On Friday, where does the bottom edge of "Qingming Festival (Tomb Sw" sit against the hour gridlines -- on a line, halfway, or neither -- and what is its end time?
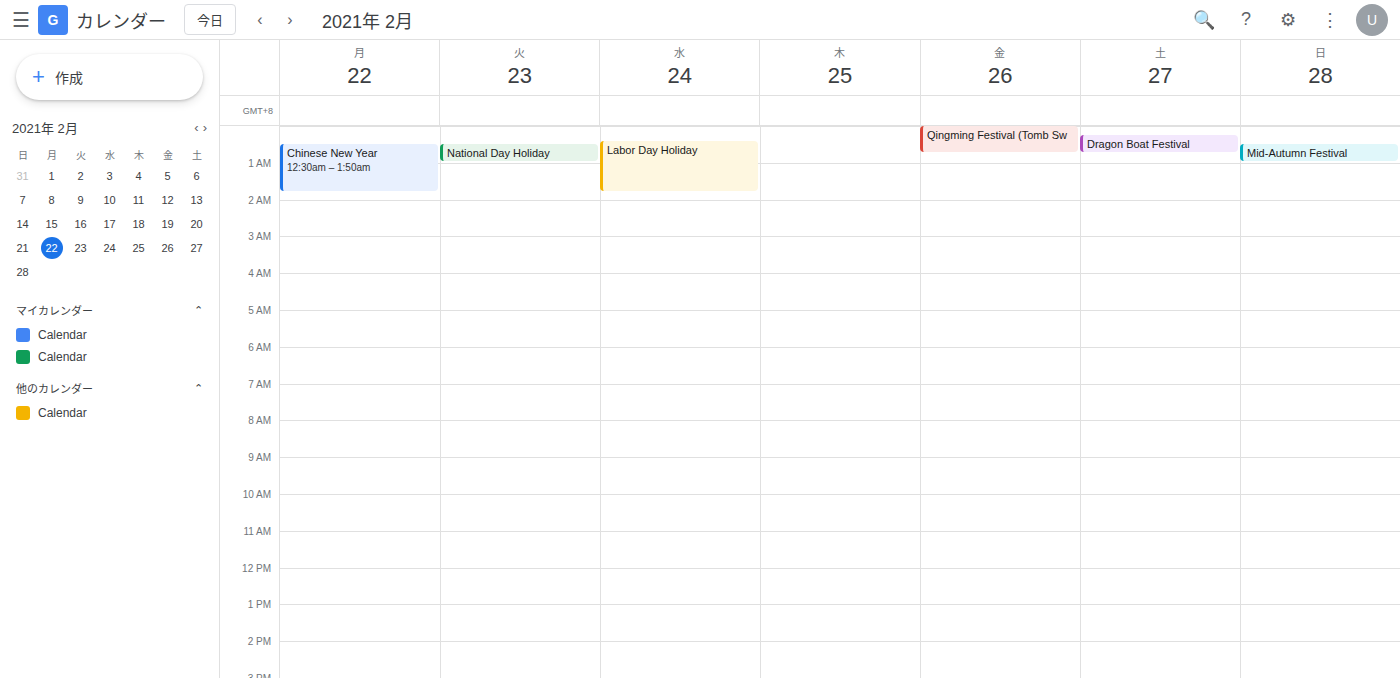
12:45 AM -- neither: three quarters of the way from the 12 AM line to the 1 AM line.